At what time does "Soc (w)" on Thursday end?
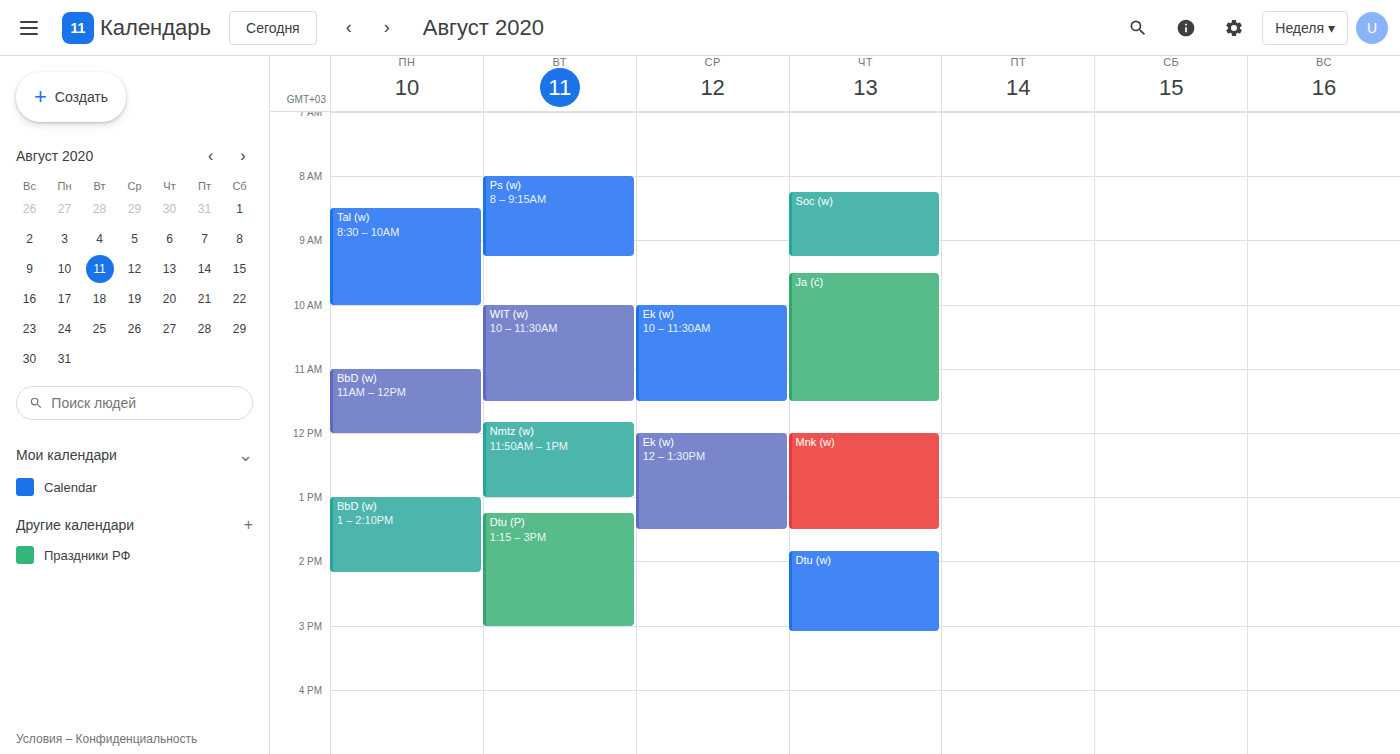
09:15